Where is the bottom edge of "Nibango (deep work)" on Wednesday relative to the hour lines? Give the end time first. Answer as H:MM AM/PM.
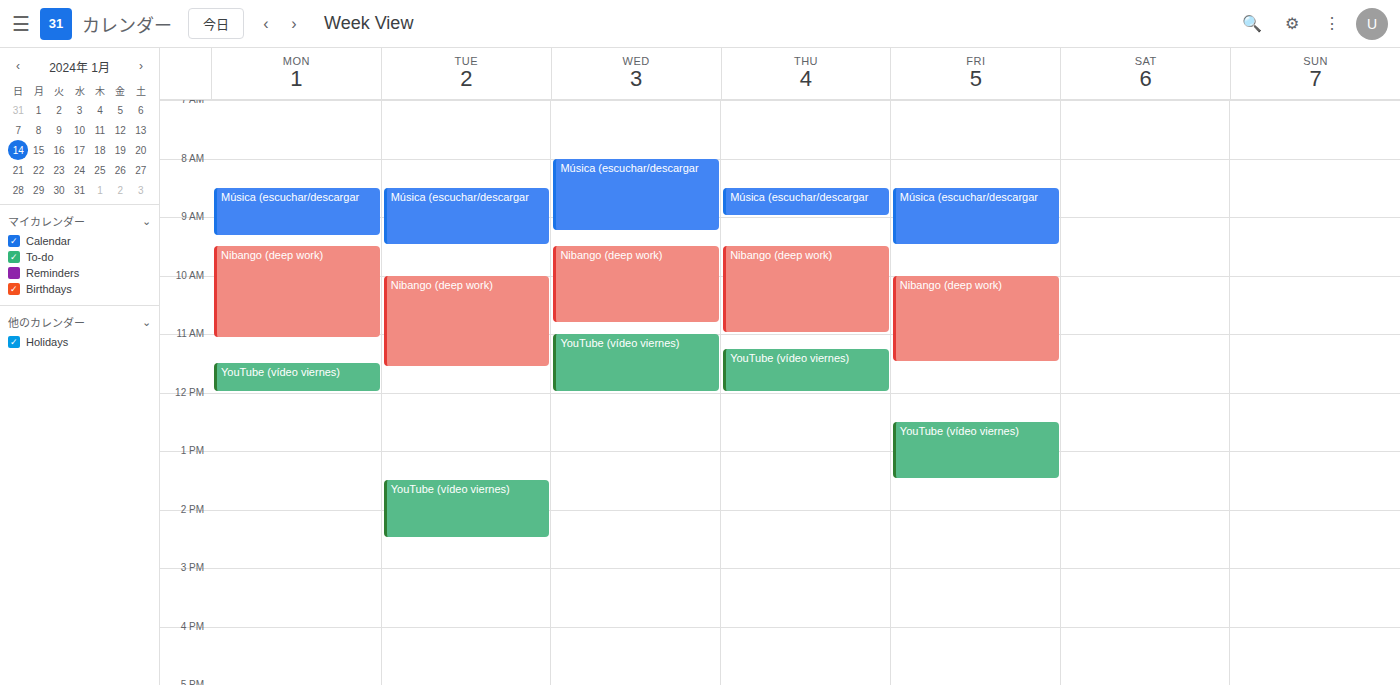
10:50 AM -- neither: 50 minutes below the 10 AM line and 10 minutes above the 11 AM line.